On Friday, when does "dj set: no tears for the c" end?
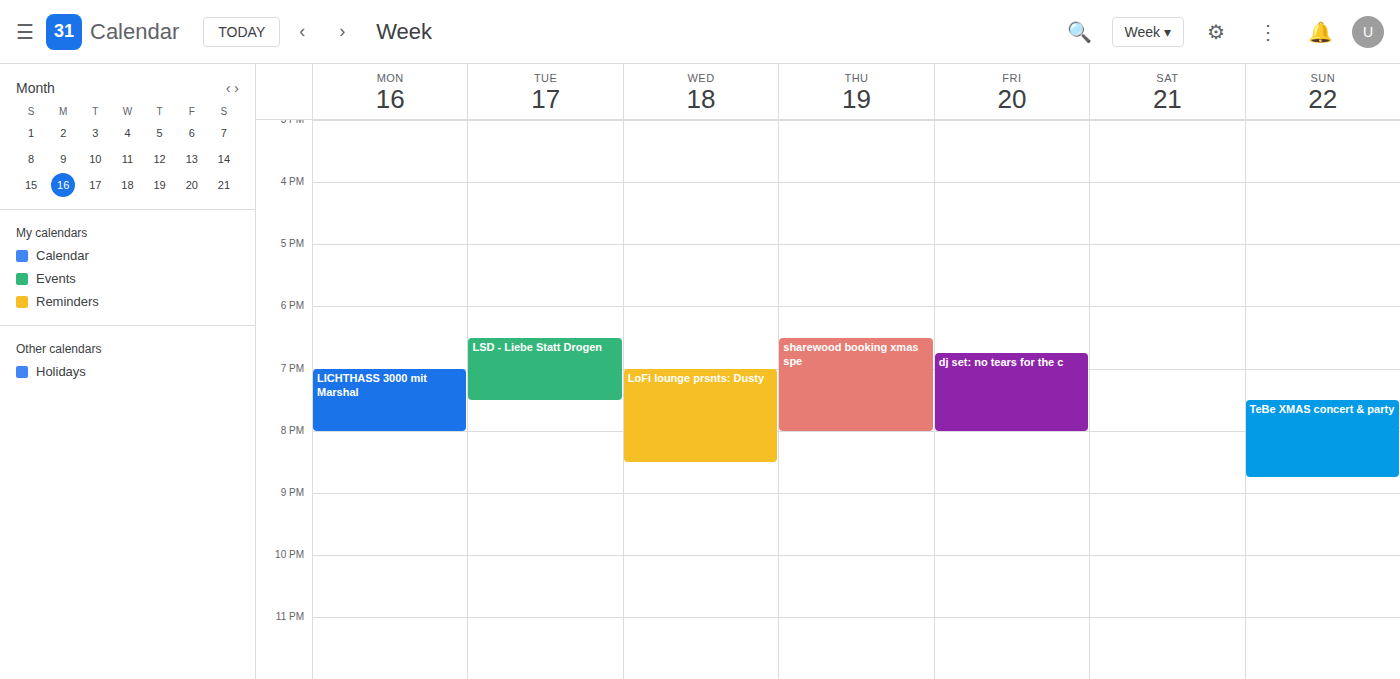
8:00 PM